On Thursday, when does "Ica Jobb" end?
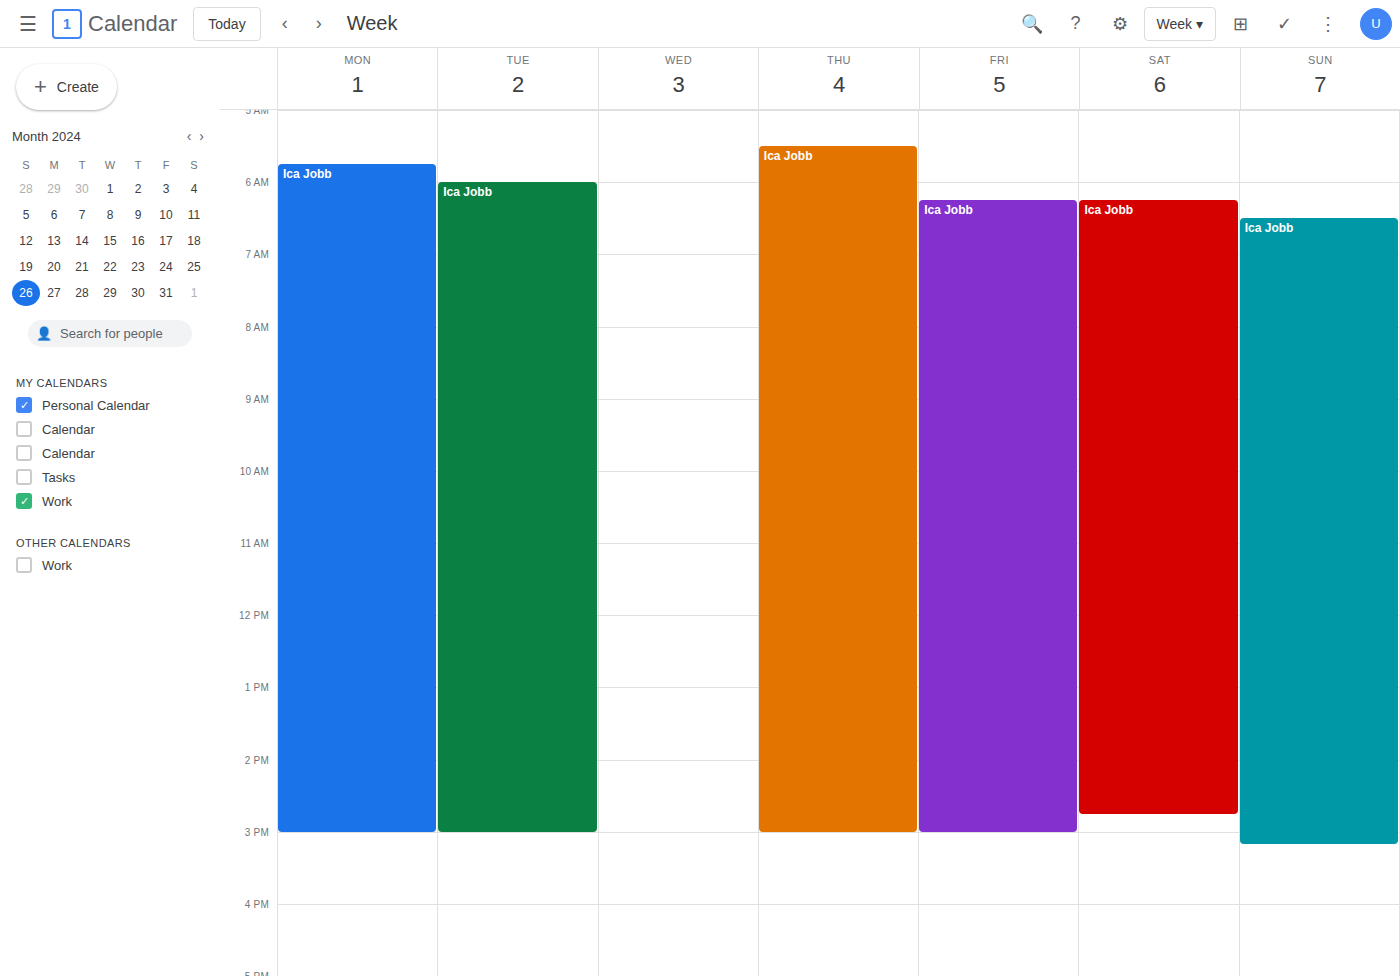
3:00 PM